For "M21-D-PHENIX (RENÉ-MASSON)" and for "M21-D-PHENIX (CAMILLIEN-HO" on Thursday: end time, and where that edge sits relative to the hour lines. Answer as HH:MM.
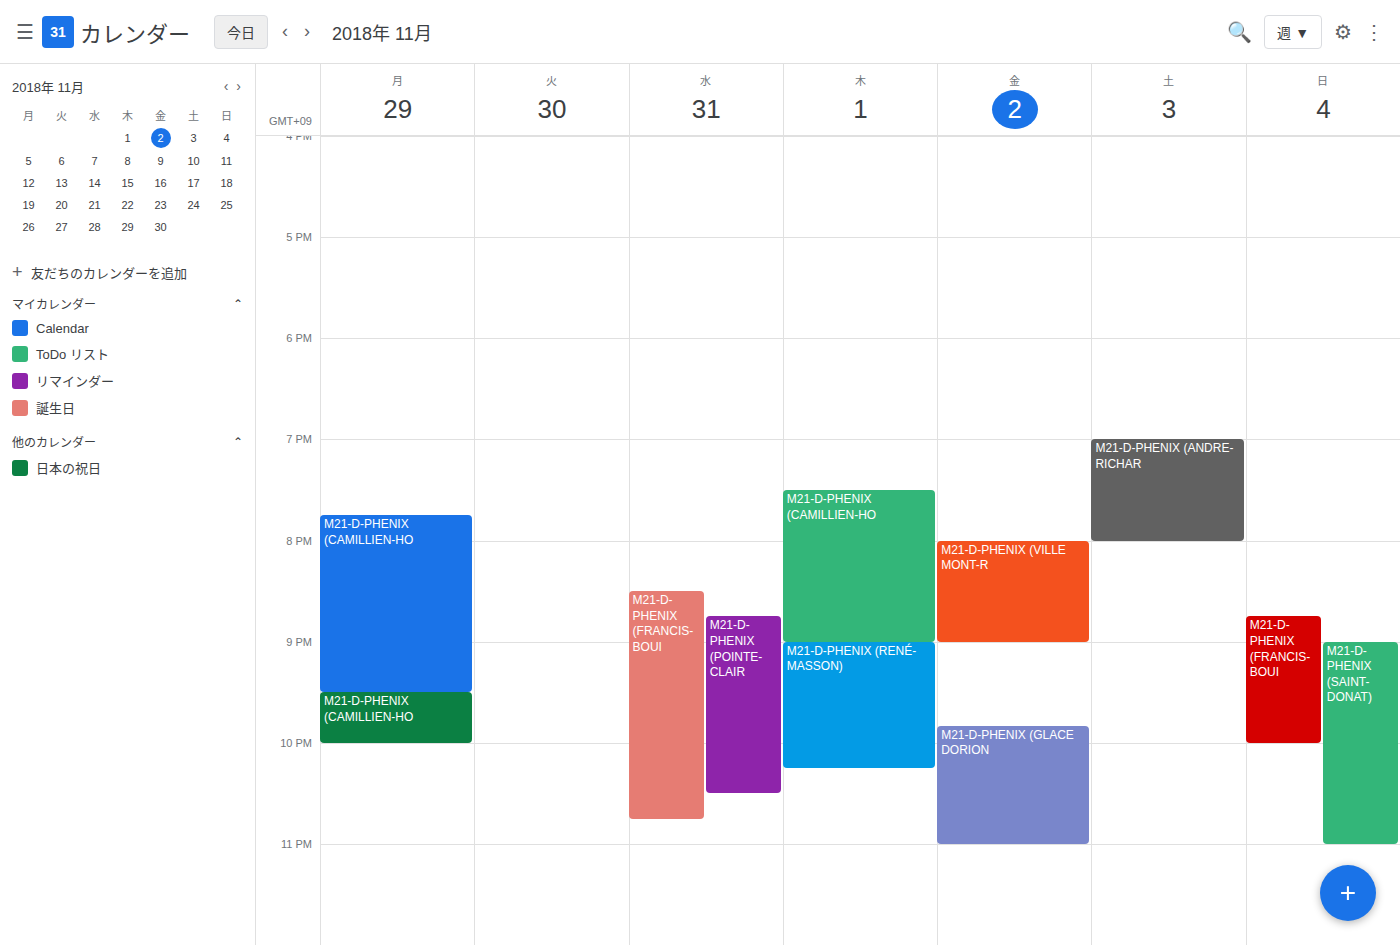
"M21-D-PHENIX (RENÉ-MASSON)": 22:15, neither: a quarter of the way from the 22:00 line to the 23:00 line. "M21-D-PHENIX (CAMILLIEN-HO": 21:00, exactly on the 21:00 line.